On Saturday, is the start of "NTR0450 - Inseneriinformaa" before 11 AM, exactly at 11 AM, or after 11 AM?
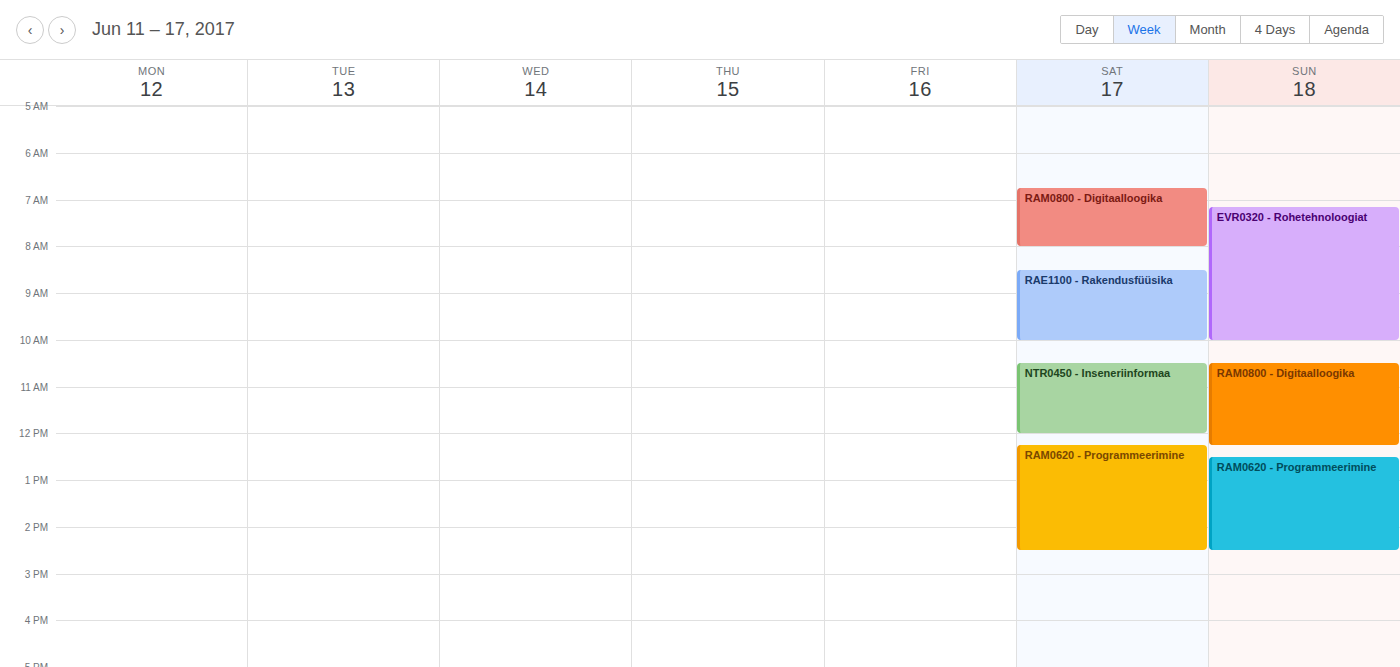
10:30 AM -- before 11 AM, 30 minutes above the 11 AM line.